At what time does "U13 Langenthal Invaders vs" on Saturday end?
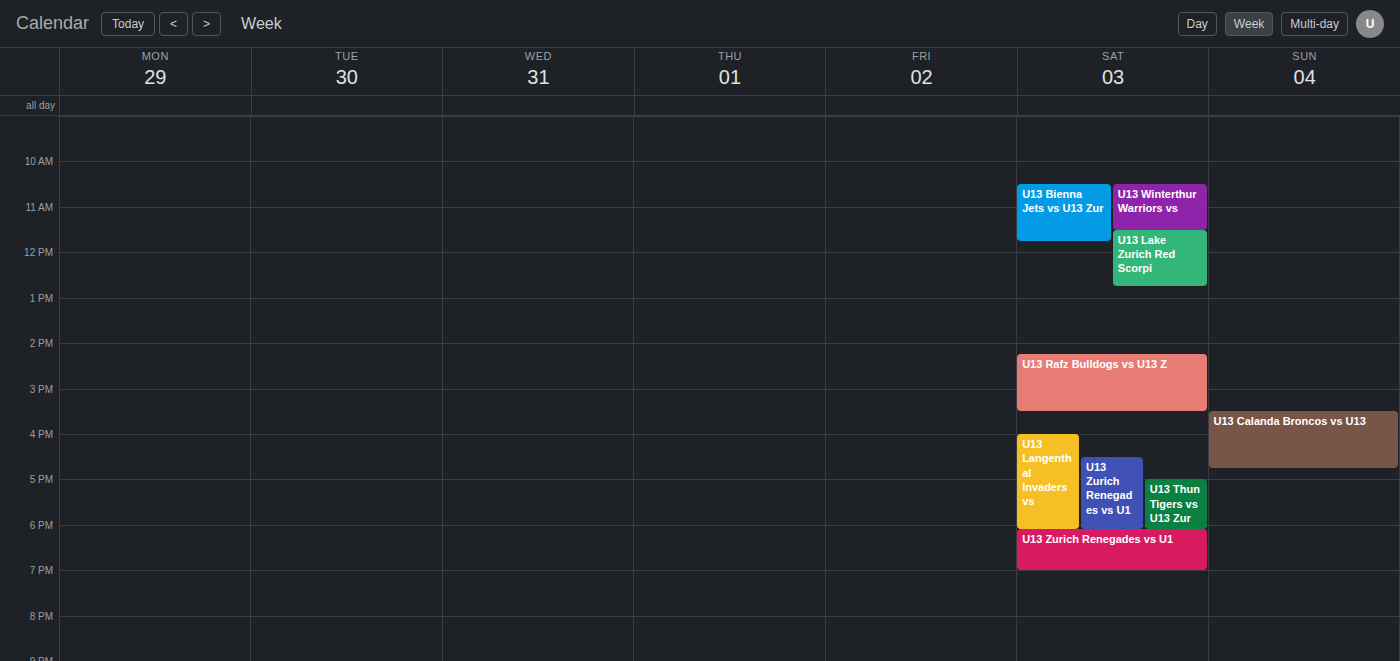
6:05 PM